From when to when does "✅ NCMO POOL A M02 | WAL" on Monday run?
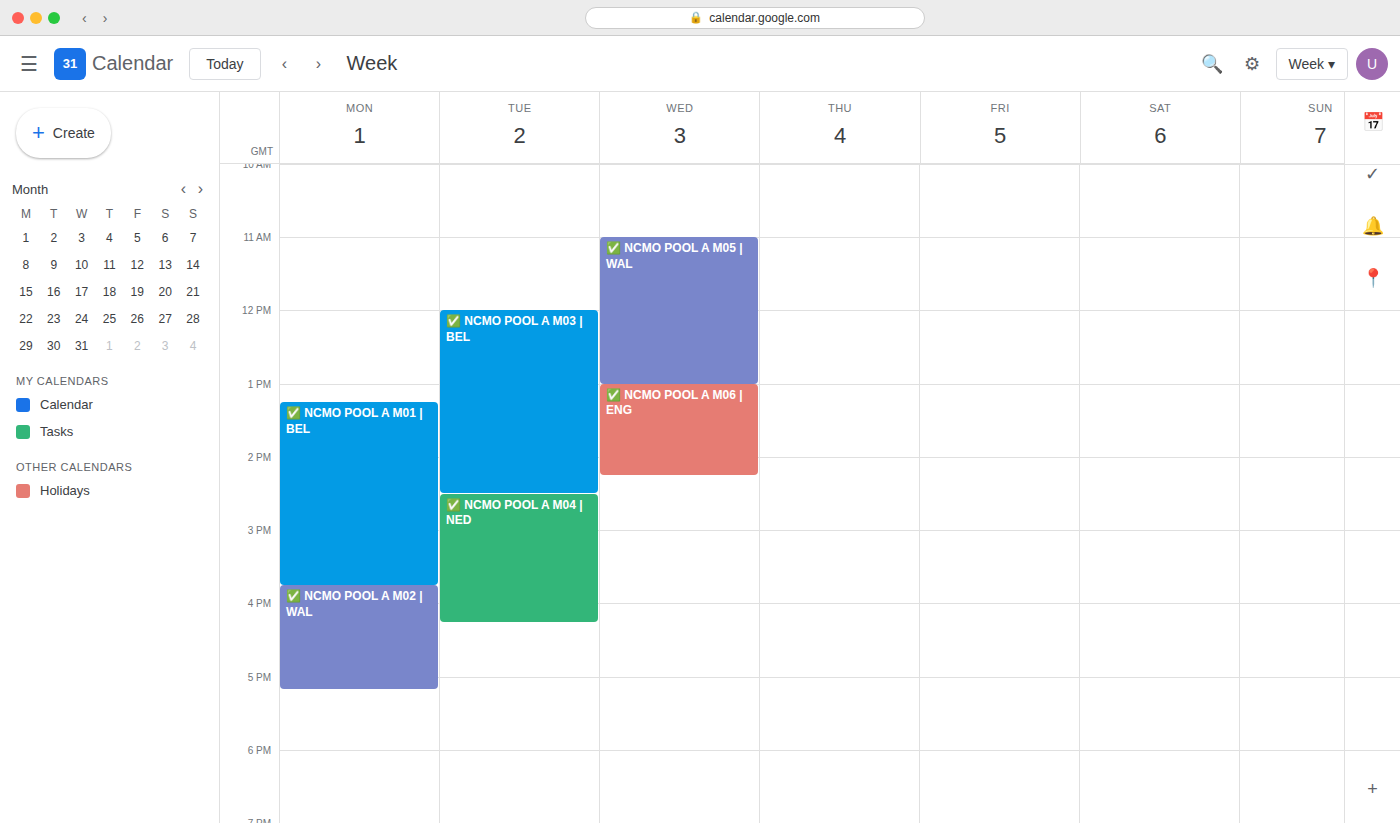
15:45 to 17:10